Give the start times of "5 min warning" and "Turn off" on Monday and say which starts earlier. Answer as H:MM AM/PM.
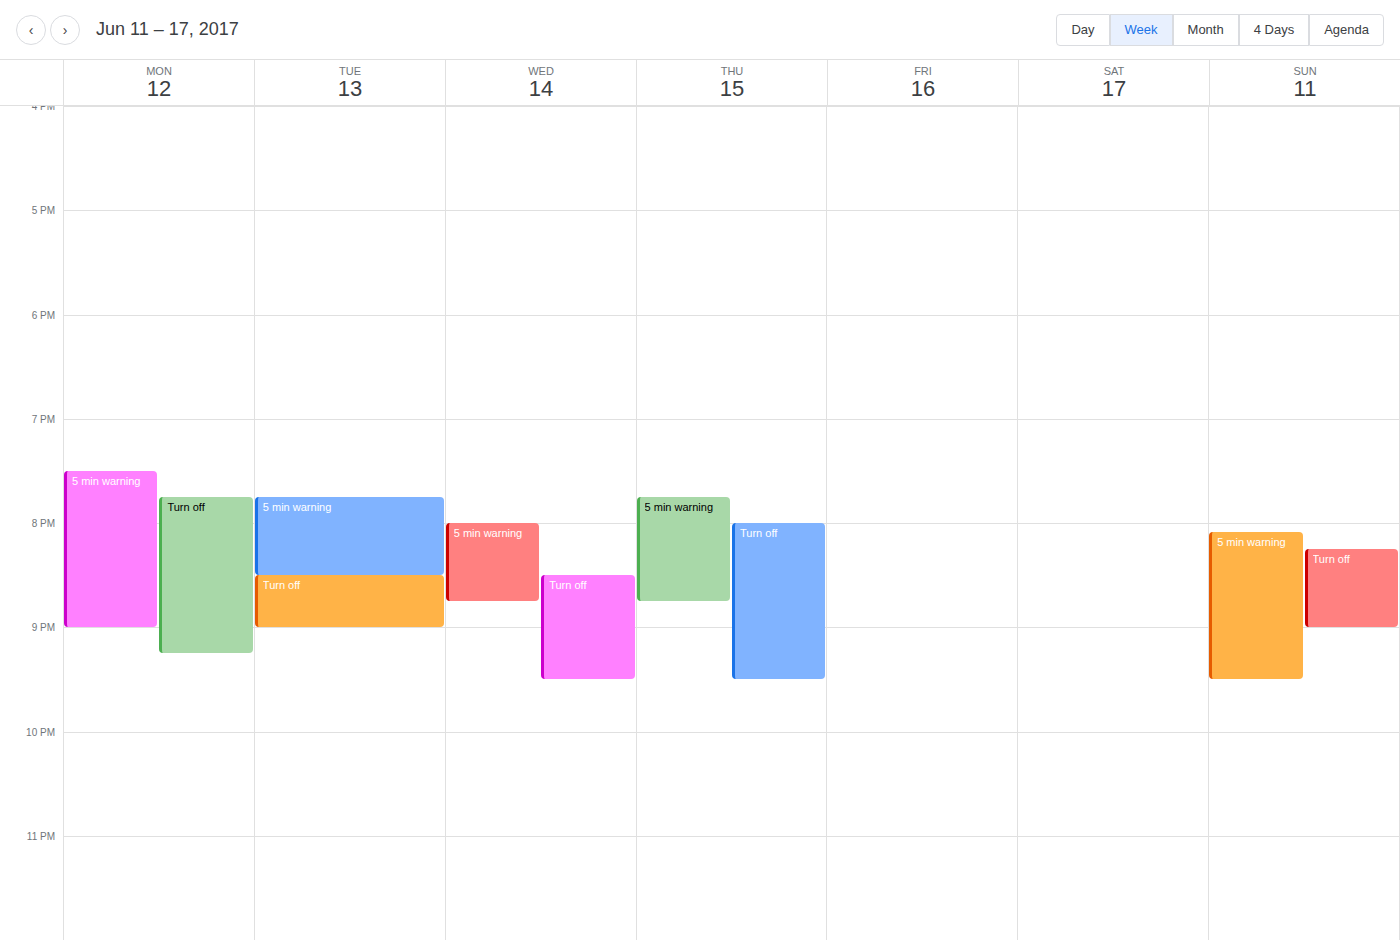
"5 min warning" 7:30 PM; "Turn off" 7:45 PM.